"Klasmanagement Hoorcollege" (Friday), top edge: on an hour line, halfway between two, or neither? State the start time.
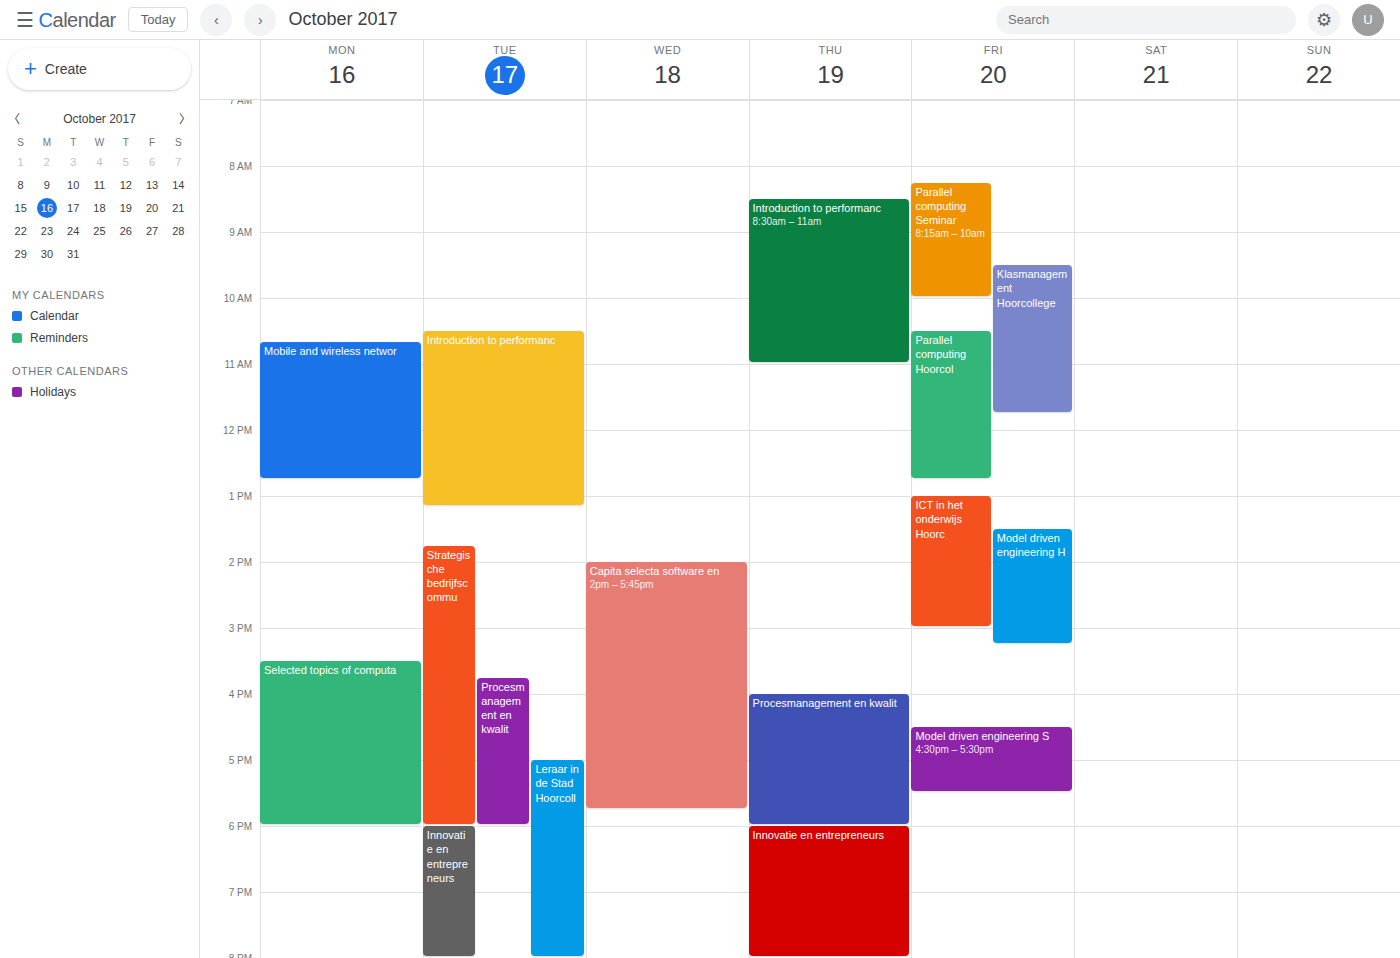
9:30 AM -- halfway between the 9 AM and 10 AM lines.